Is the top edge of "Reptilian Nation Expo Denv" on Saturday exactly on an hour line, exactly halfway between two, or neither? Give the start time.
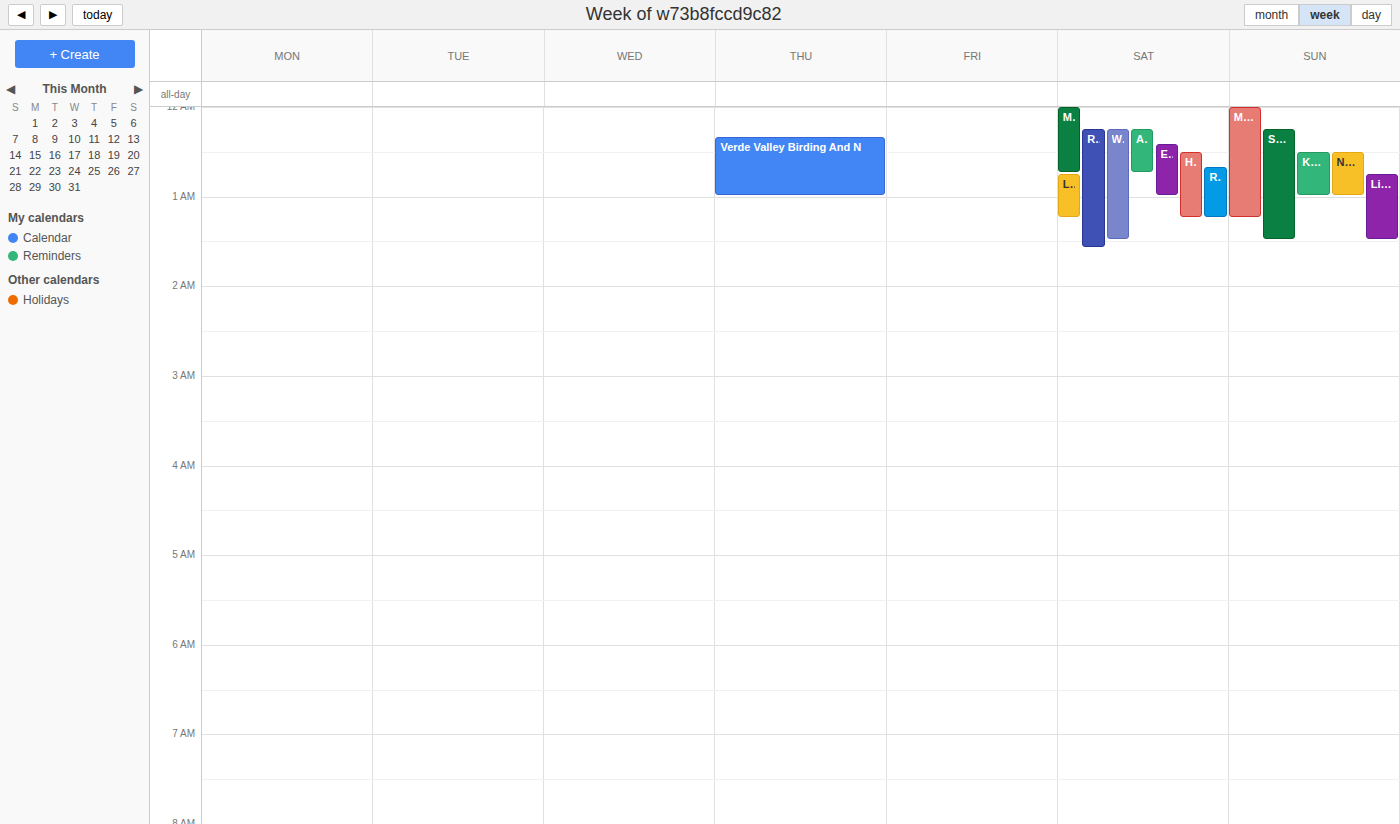
12:40 AM -- neither: 40 minutes below the 12 AM line and 20 minutes above the 1 AM line.